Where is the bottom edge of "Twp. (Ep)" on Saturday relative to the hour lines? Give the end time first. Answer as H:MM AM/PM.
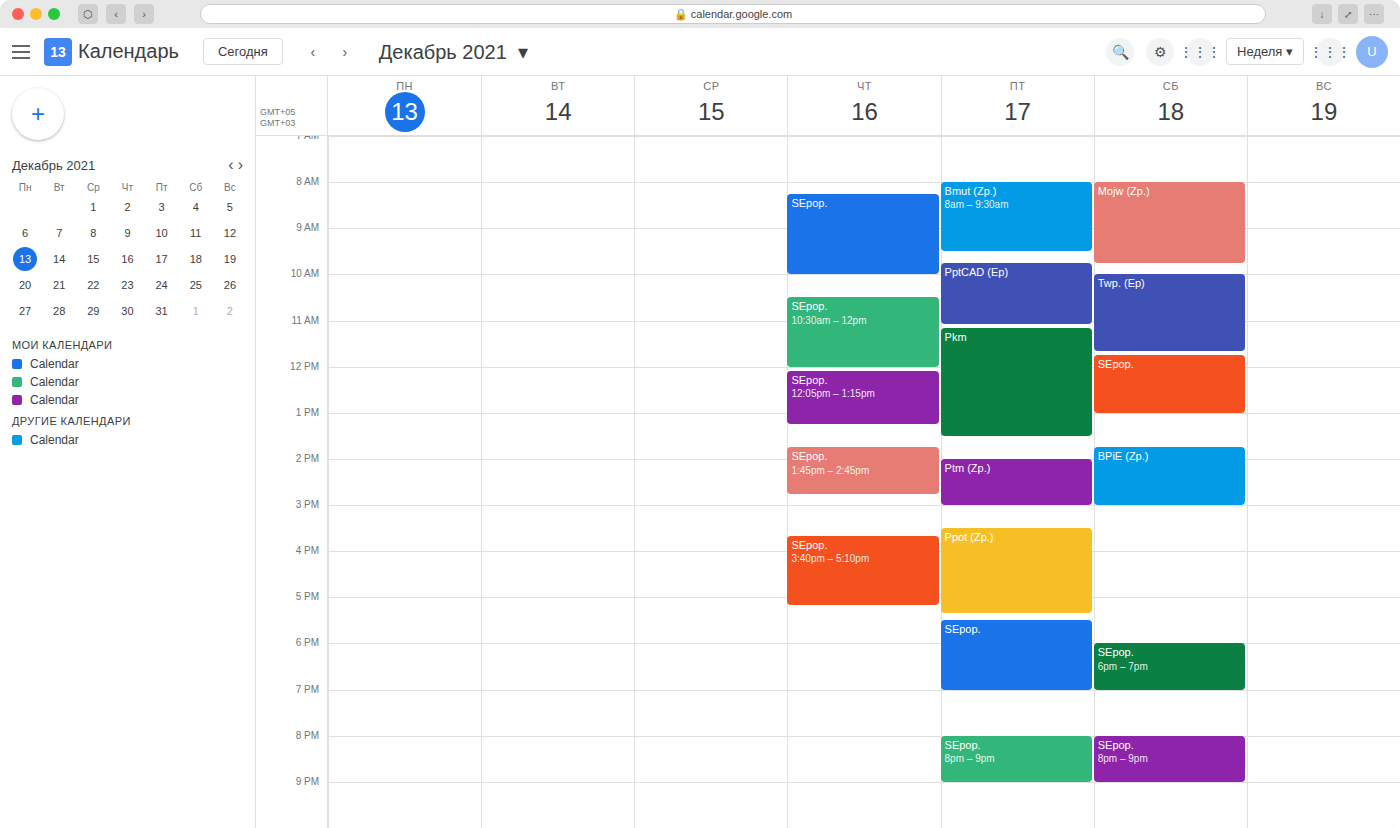
11:40 AM -- neither: 40 minutes below the 11 AM line and 20 minutes above the 12 PM line.